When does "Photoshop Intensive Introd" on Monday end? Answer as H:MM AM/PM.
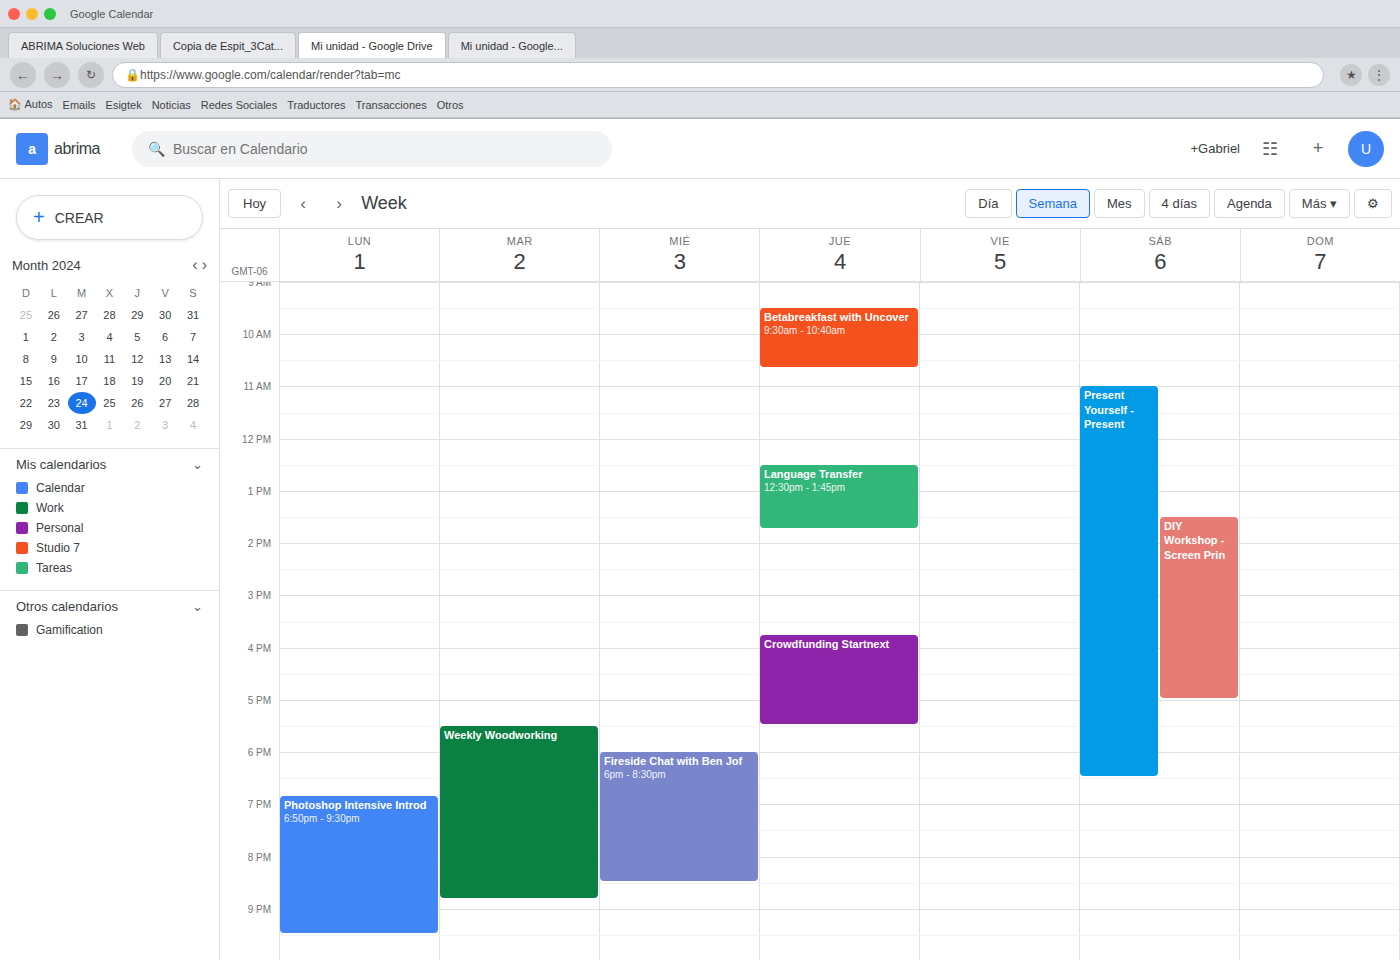
9:30 PM